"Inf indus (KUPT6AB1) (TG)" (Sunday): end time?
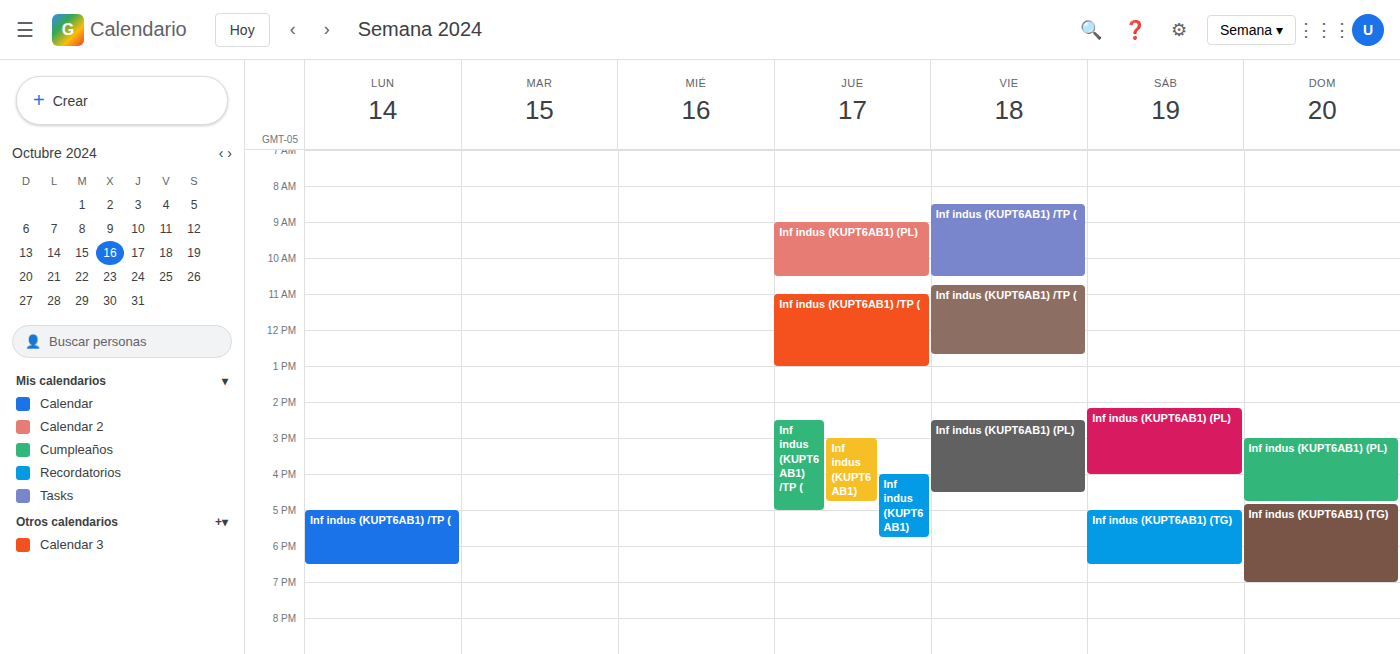
7:00 PM